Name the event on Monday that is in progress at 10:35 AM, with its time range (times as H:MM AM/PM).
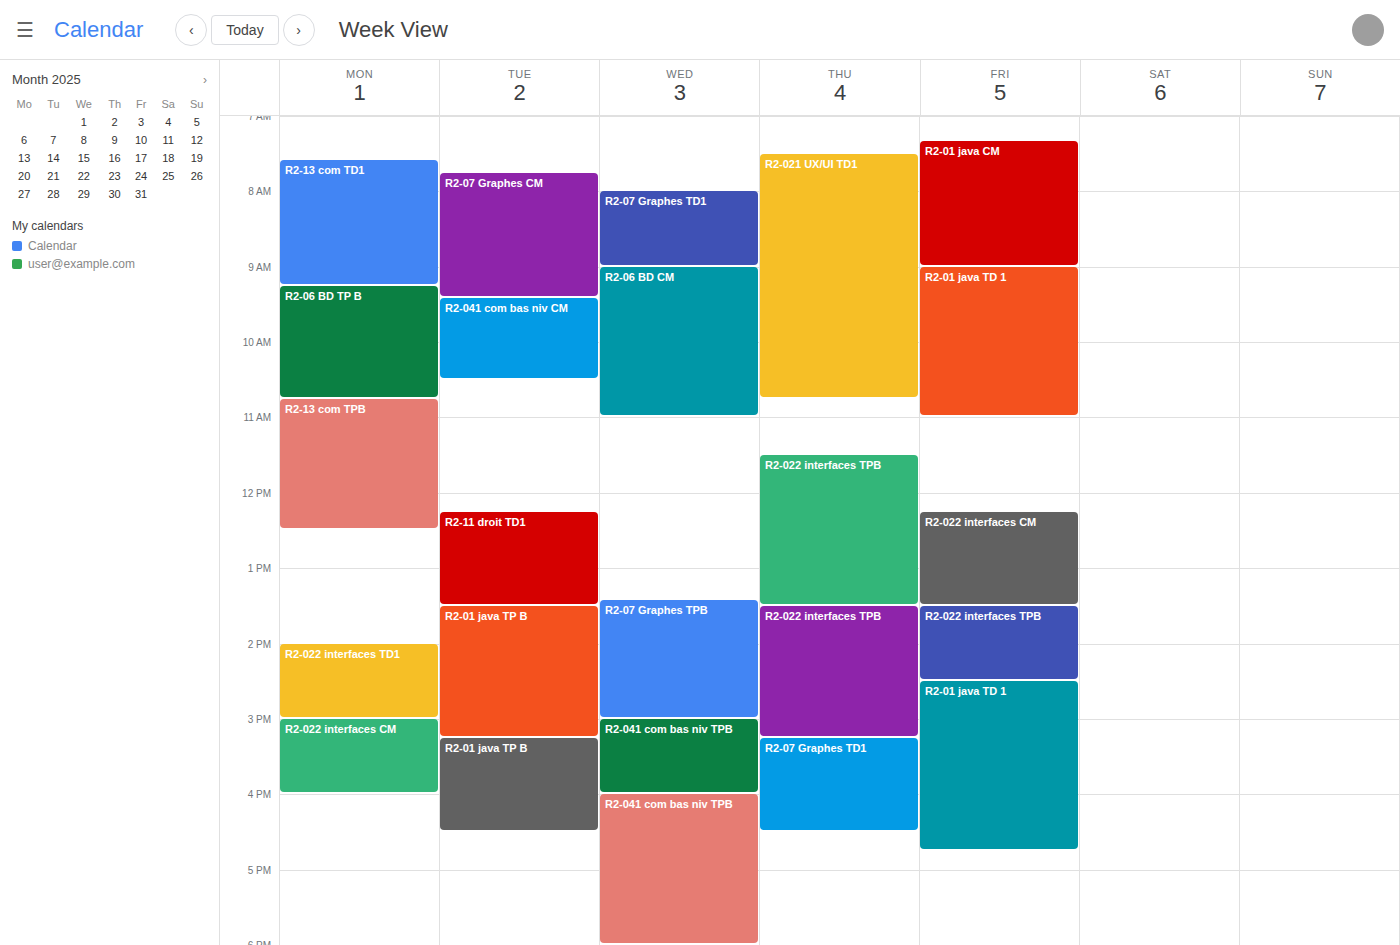
"R2-06 BD TP B", 9:15 AM to 10:45 AM